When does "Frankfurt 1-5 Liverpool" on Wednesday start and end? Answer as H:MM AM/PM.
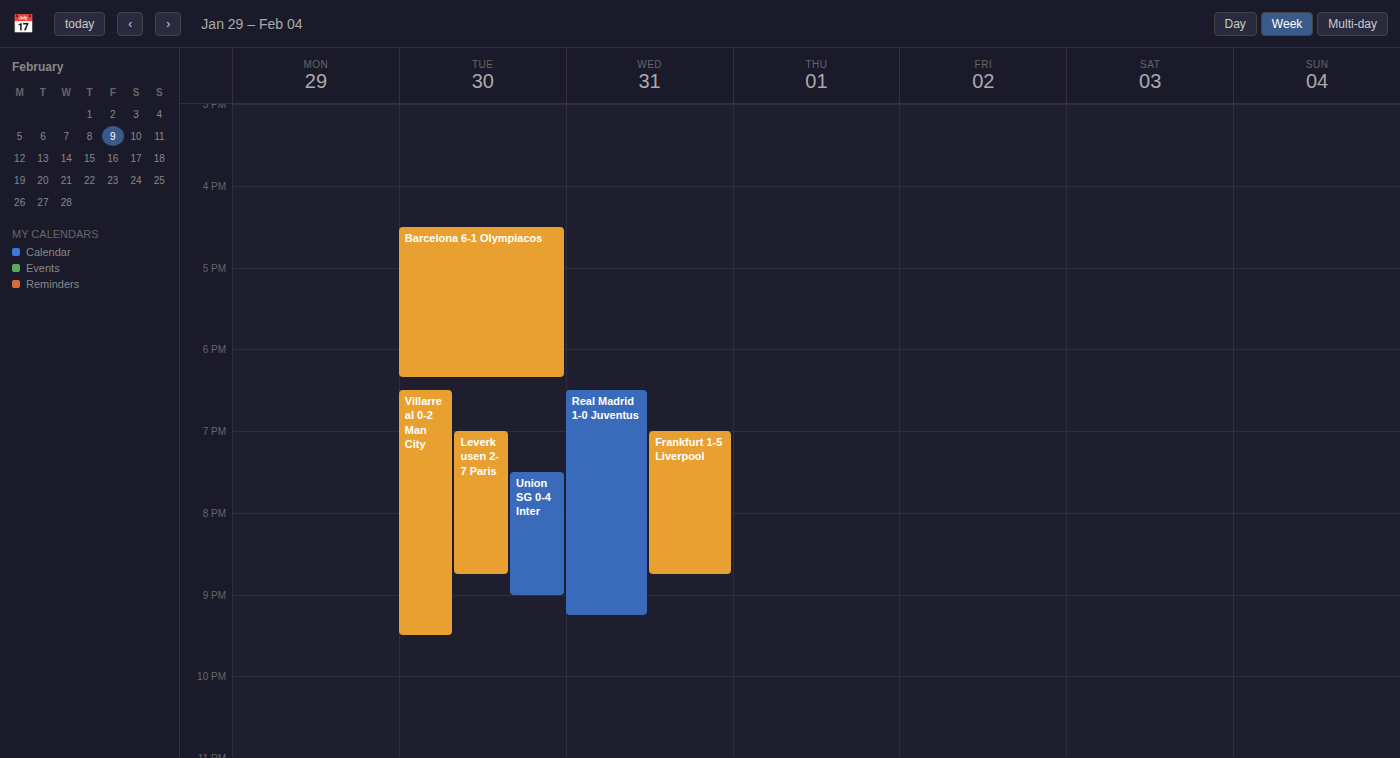
7:00 PM to 8:45 PM